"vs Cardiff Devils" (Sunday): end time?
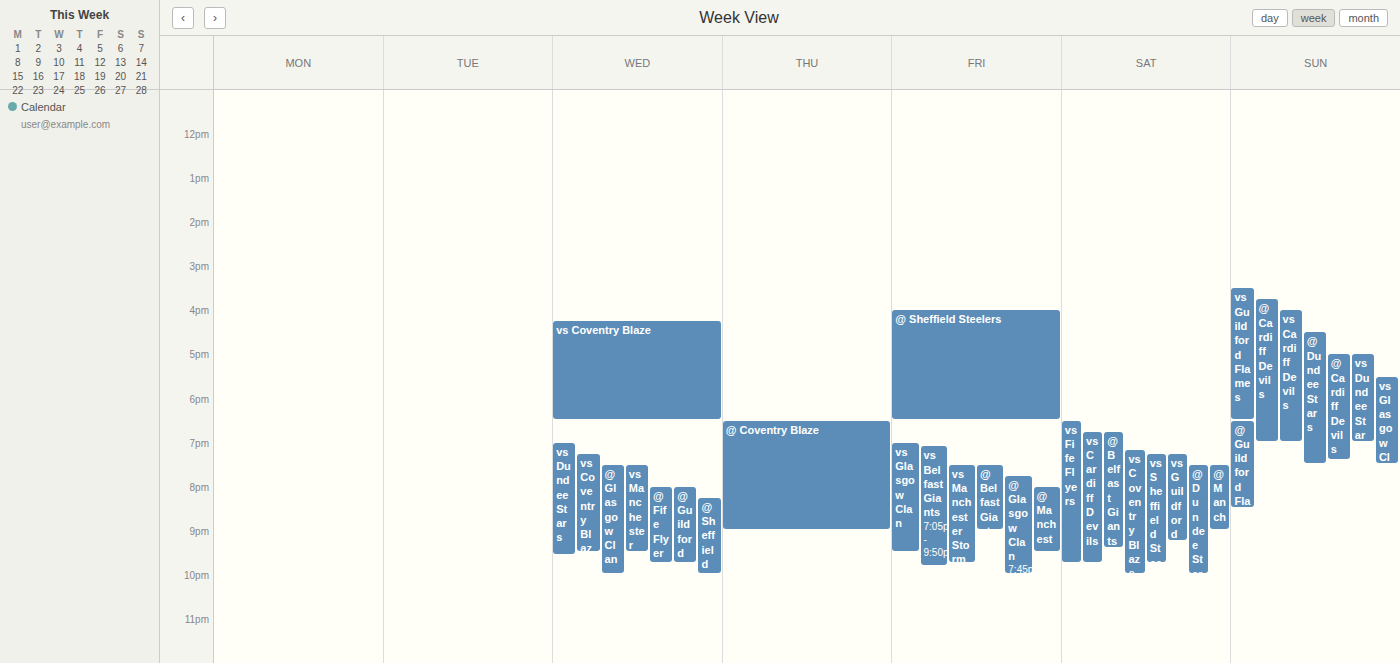
7:00 PM